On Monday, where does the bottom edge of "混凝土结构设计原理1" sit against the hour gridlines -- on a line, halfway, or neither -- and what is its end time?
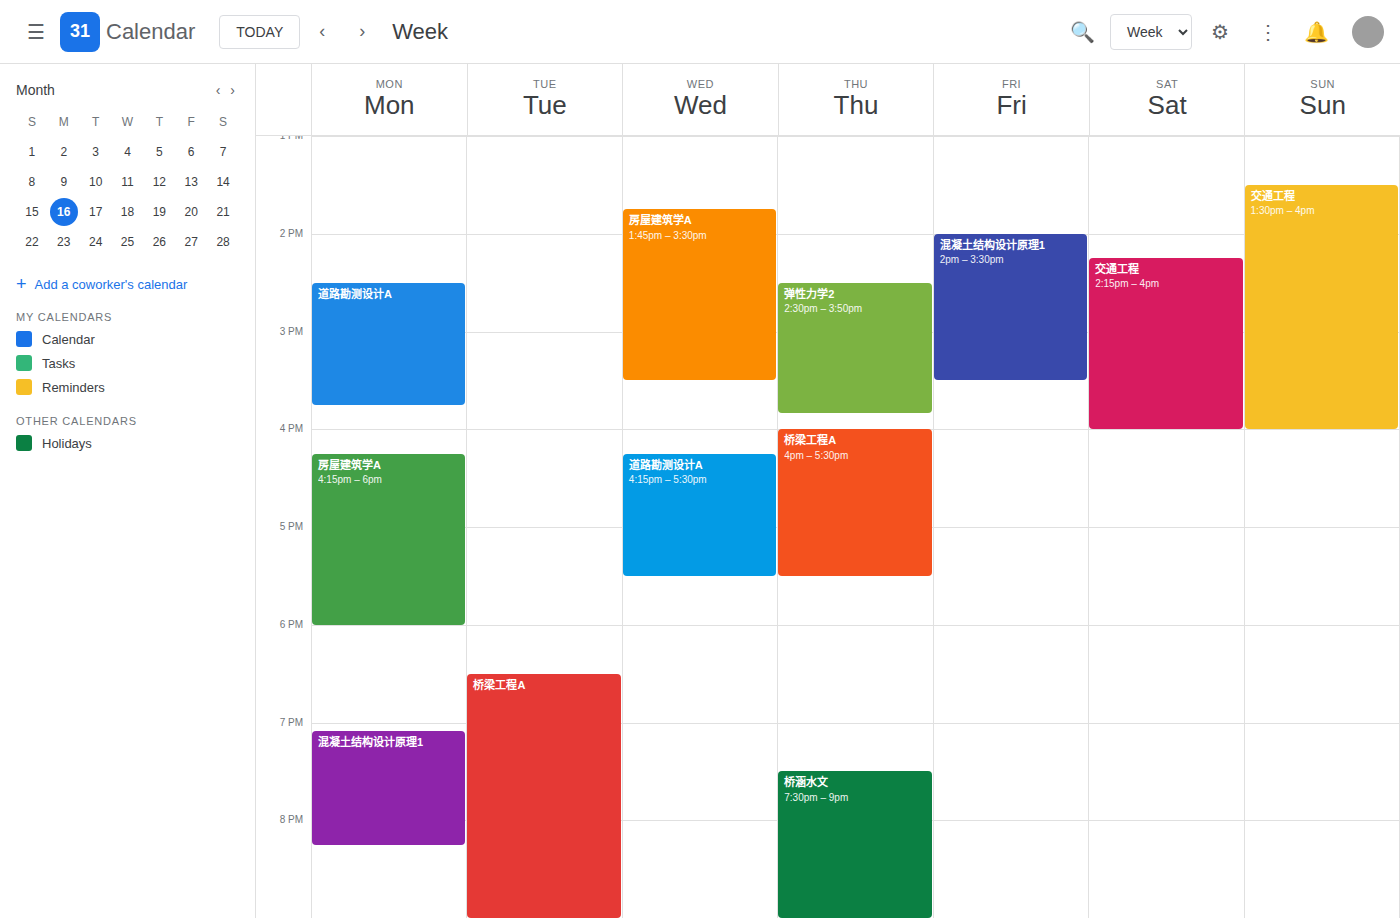
8:15 PM -- neither: a quarter of the way from the 8 PM line to the 9 PM line.